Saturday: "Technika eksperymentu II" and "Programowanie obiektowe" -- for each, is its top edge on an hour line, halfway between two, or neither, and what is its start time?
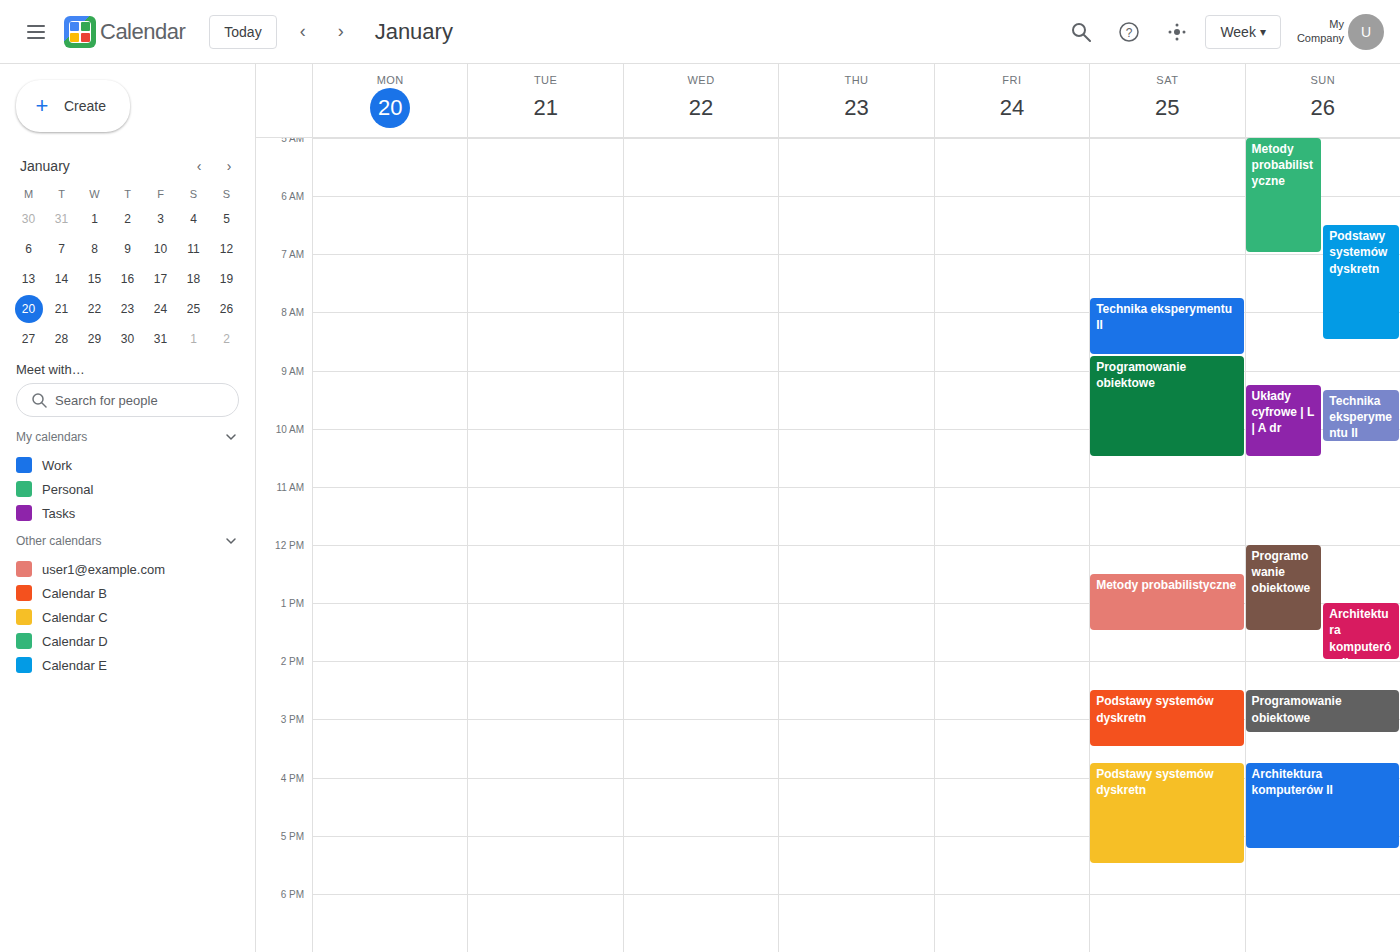
"Technika eksperymentu II": 7:45 AM, neither: three quarters of the way from the 7 AM line to the 8 AM line. "Programowanie obiektowe": 8:45 AM, neither: three quarters of the way from the 8 AM line to the 9 AM line.